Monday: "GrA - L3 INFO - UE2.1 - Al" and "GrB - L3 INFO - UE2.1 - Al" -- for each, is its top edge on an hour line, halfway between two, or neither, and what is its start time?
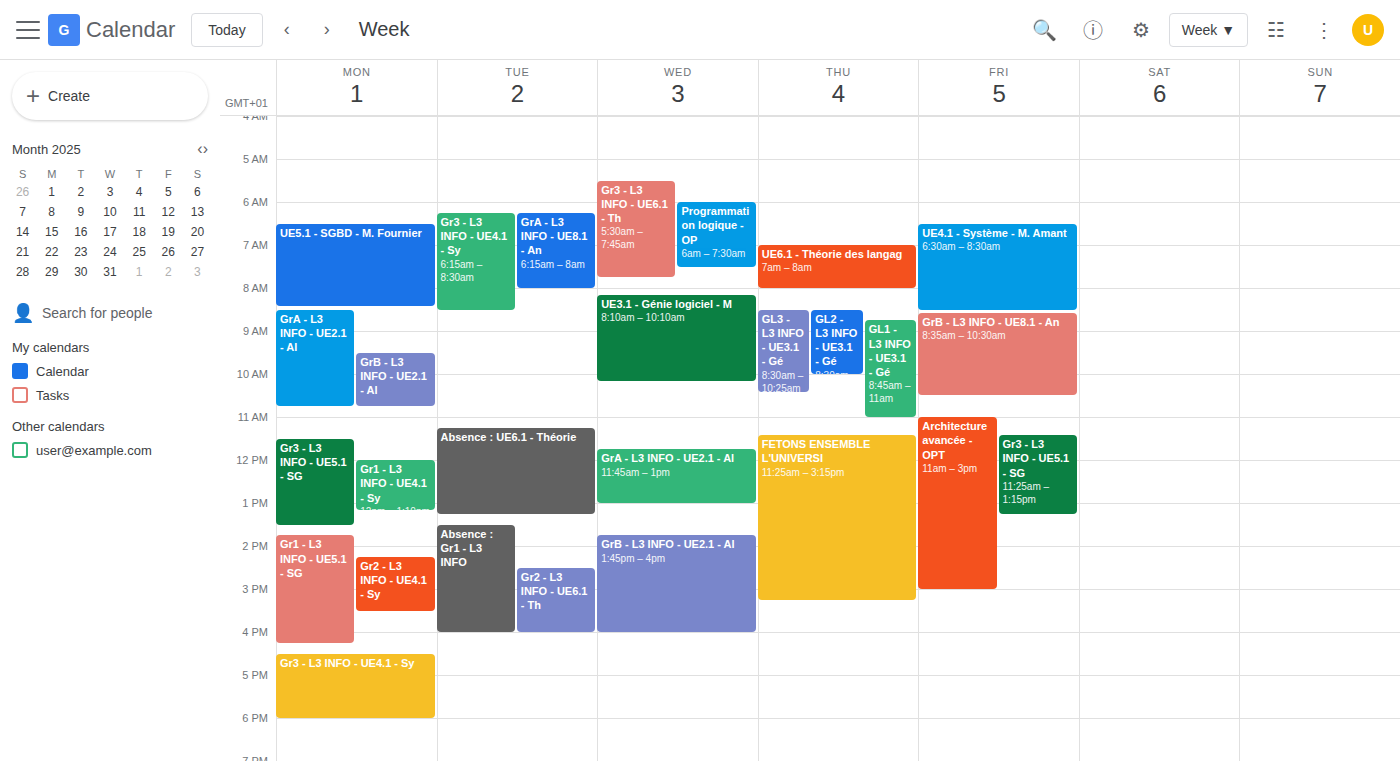
"GrA - L3 INFO - UE2.1 - Al": 8:30 AM, halfway between the 8 AM and 9 AM lines. "GrB - L3 INFO - UE2.1 - Al": 9:30 AM, halfway between the 9 AM and 10 AM lines.